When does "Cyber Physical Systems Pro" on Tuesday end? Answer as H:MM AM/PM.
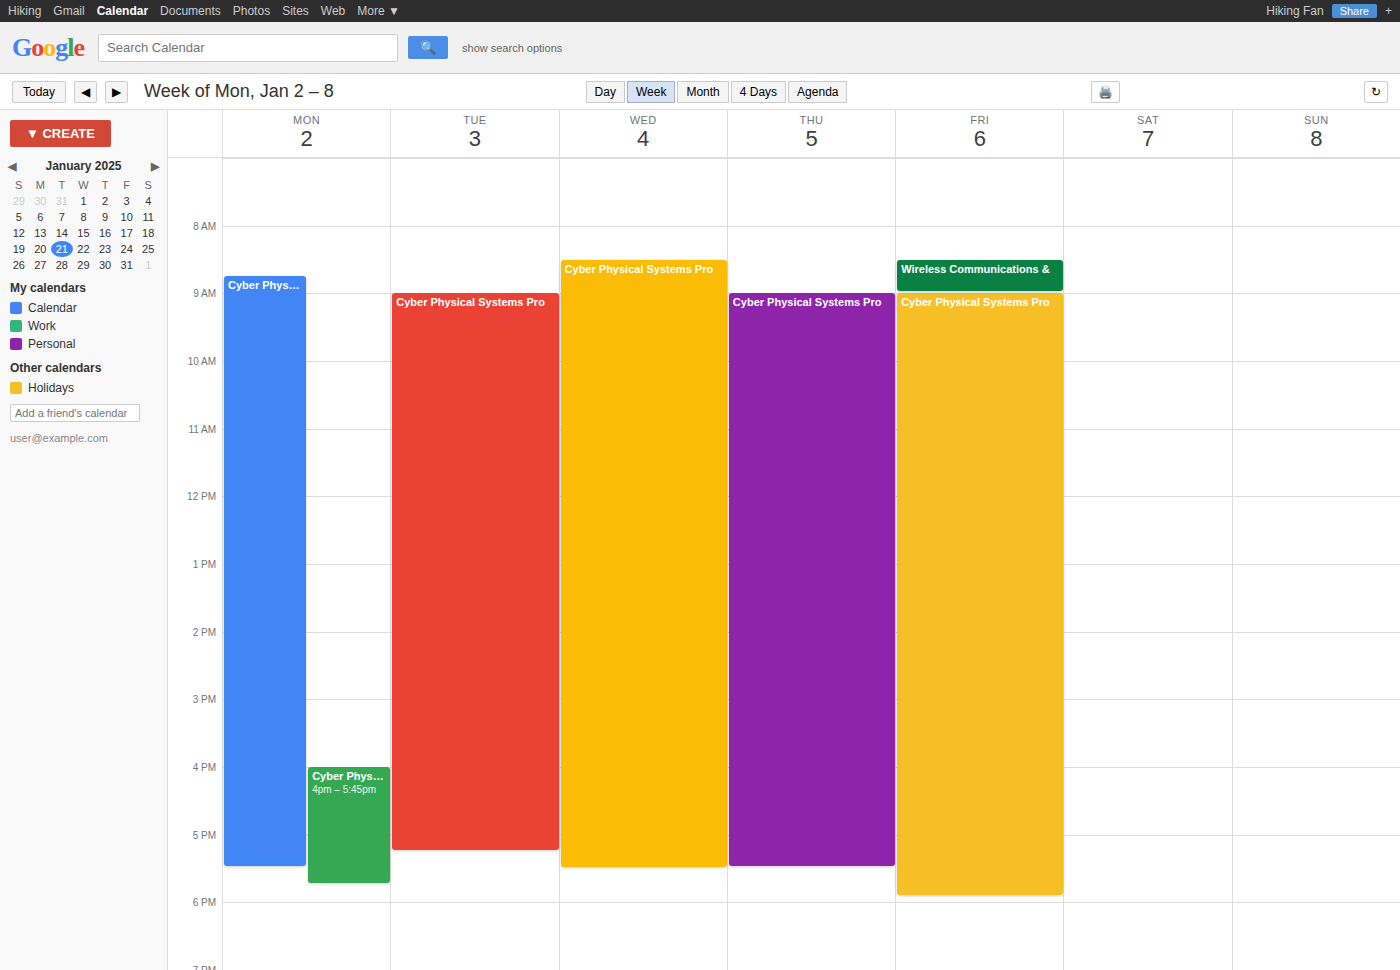
5:15 PM